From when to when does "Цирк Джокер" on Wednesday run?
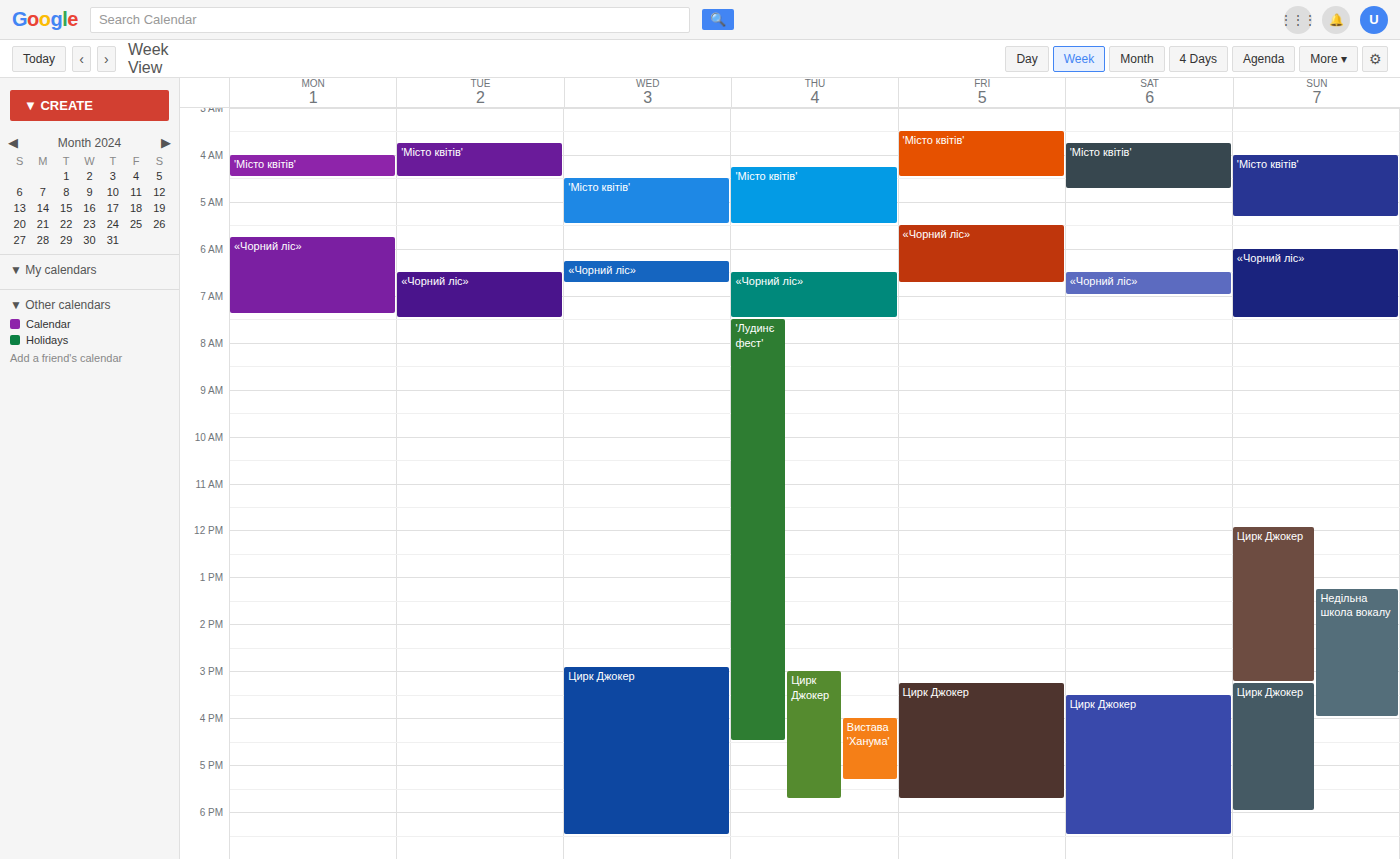
2:55 PM to 6:30 PM